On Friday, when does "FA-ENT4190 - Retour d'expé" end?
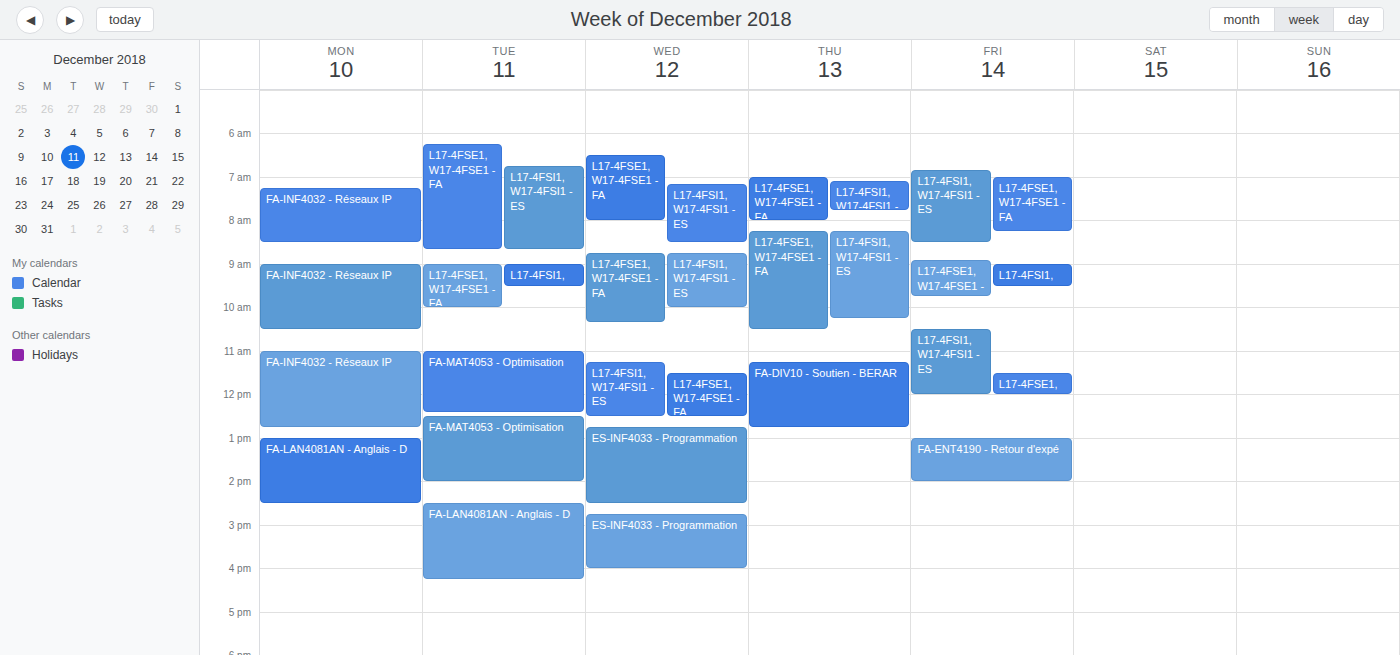
2:00 PM